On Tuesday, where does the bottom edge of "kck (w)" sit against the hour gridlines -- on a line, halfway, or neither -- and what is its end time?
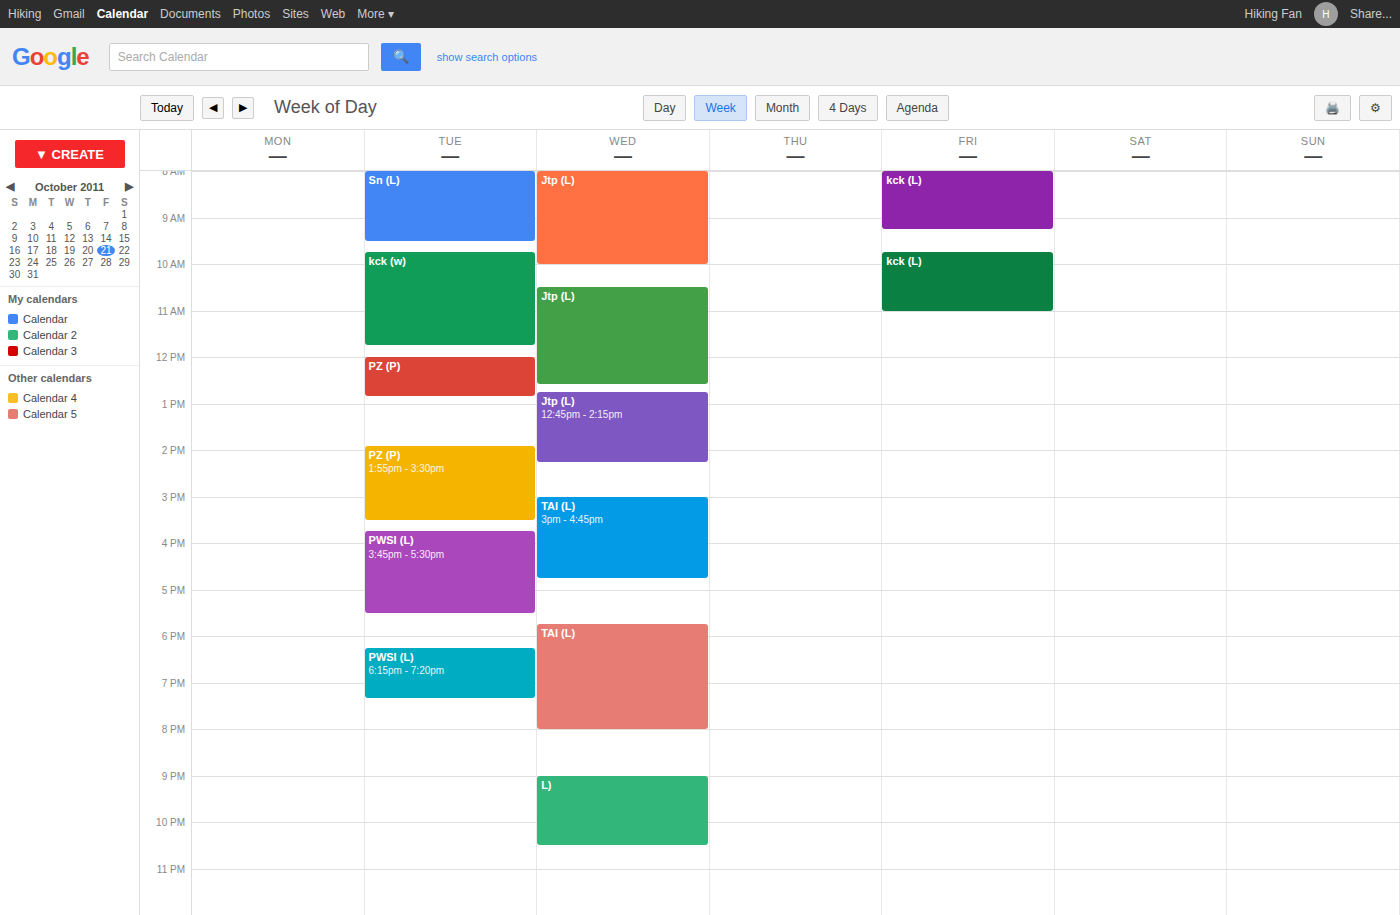
11:45 AM -- neither: three quarters of the way from the 11 AM line to the 12 PM line.